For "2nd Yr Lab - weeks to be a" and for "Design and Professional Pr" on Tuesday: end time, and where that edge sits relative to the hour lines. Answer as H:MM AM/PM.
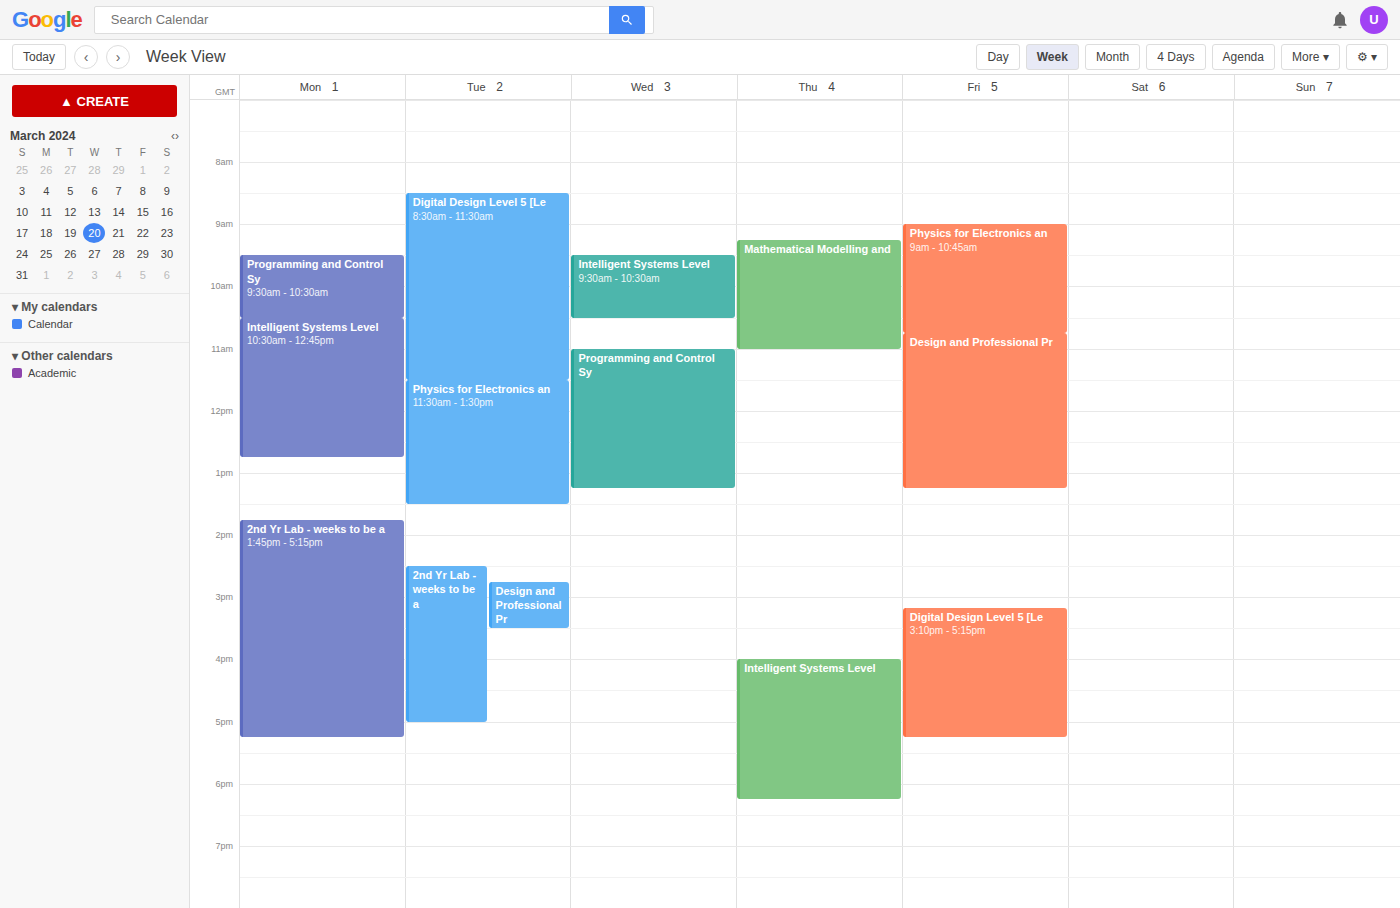
"2nd Yr Lab - weeks to be a": 5:00 PM, exactly on the 5 PM line. "Design and Professional Pr": 3:30 PM, halfway between the 3 PM and 4 PM lines.